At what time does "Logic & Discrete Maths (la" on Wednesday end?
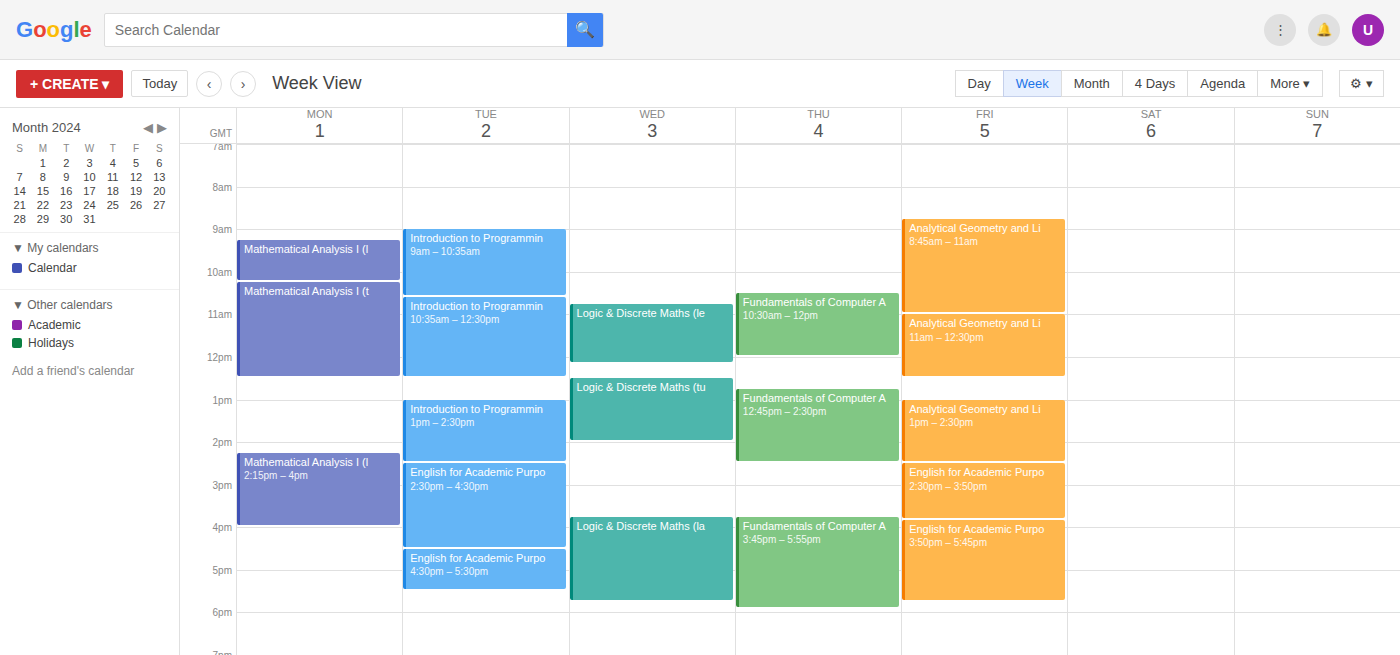
5:45 PM